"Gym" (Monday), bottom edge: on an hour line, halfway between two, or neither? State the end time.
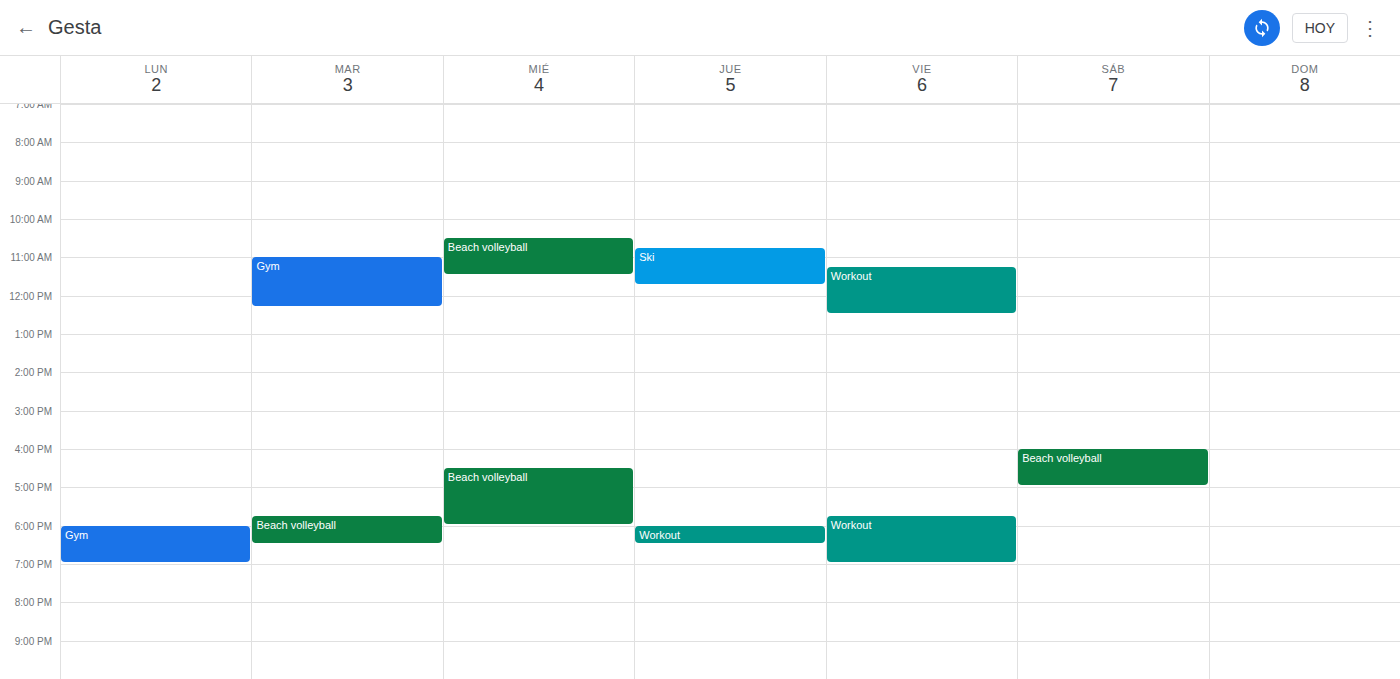
7:00 PM -- exactly on the 7 PM line.